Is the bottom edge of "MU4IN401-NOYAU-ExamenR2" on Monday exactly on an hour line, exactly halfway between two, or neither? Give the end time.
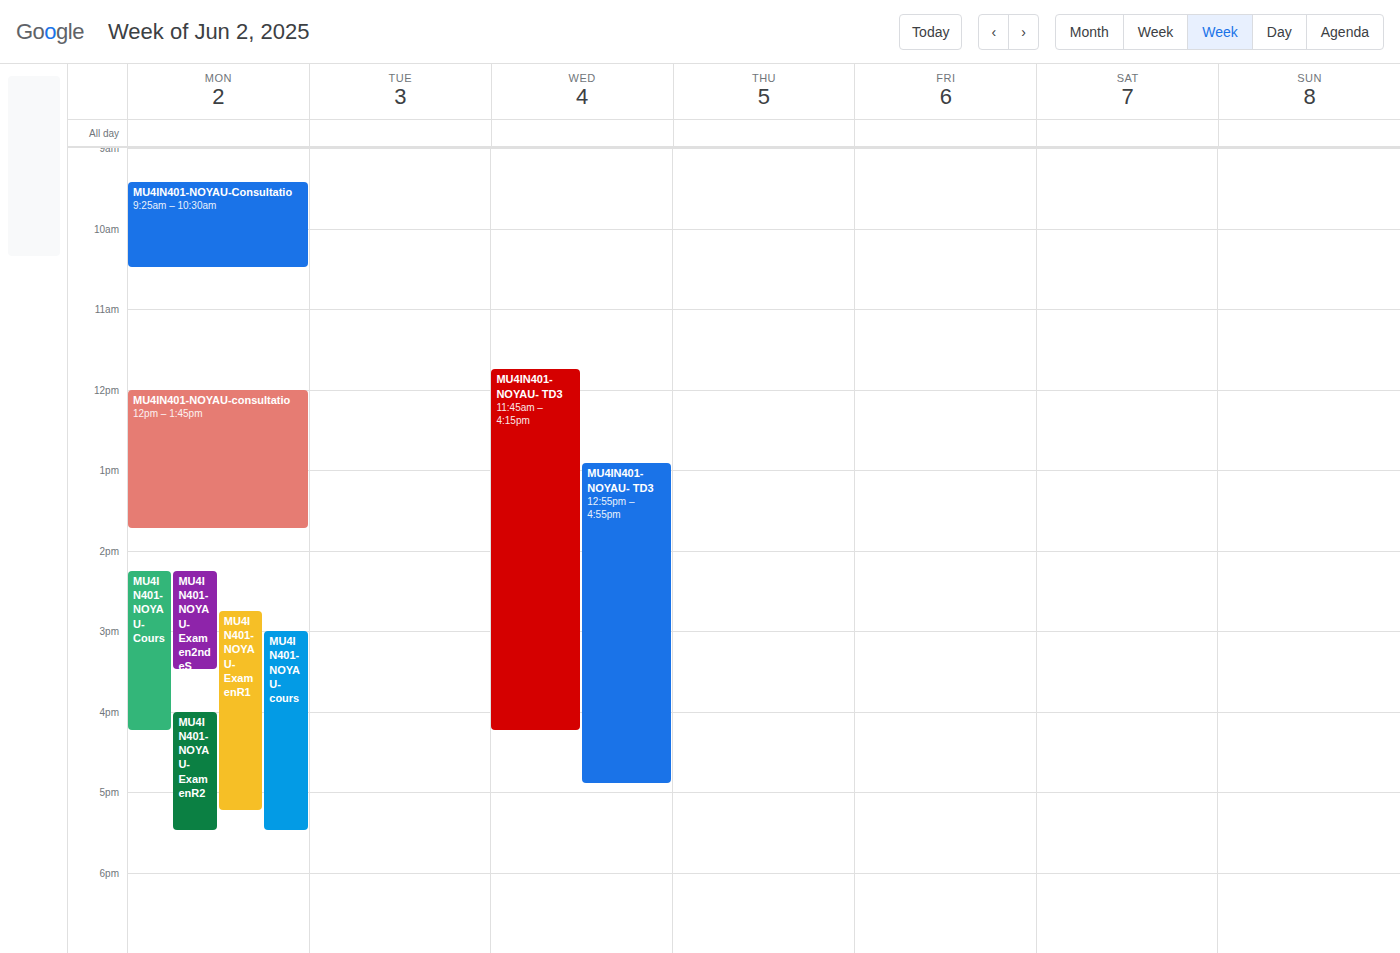
5:30 PM -- halfway between the 5 PM and 6 PM lines.